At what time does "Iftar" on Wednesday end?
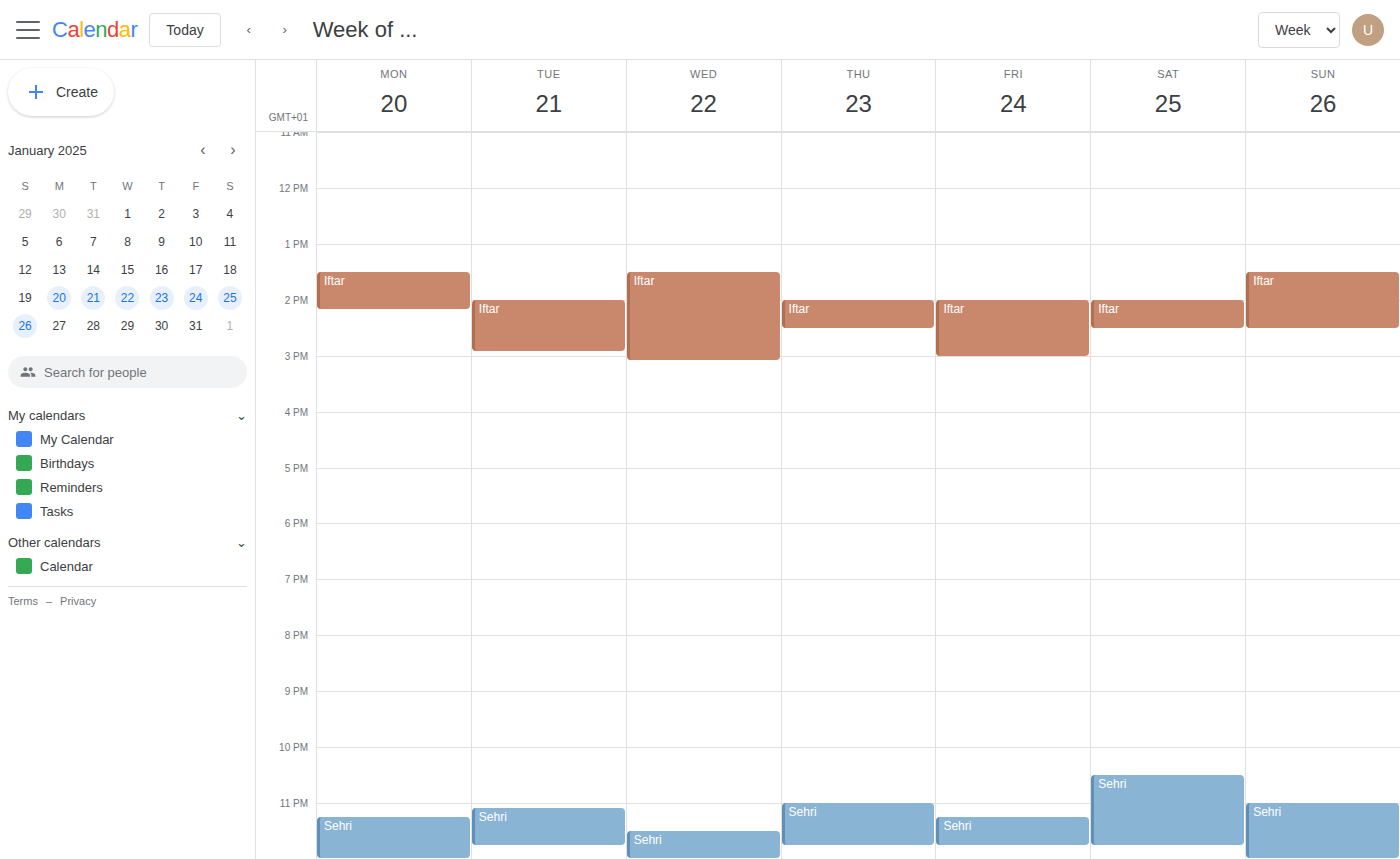
15:05